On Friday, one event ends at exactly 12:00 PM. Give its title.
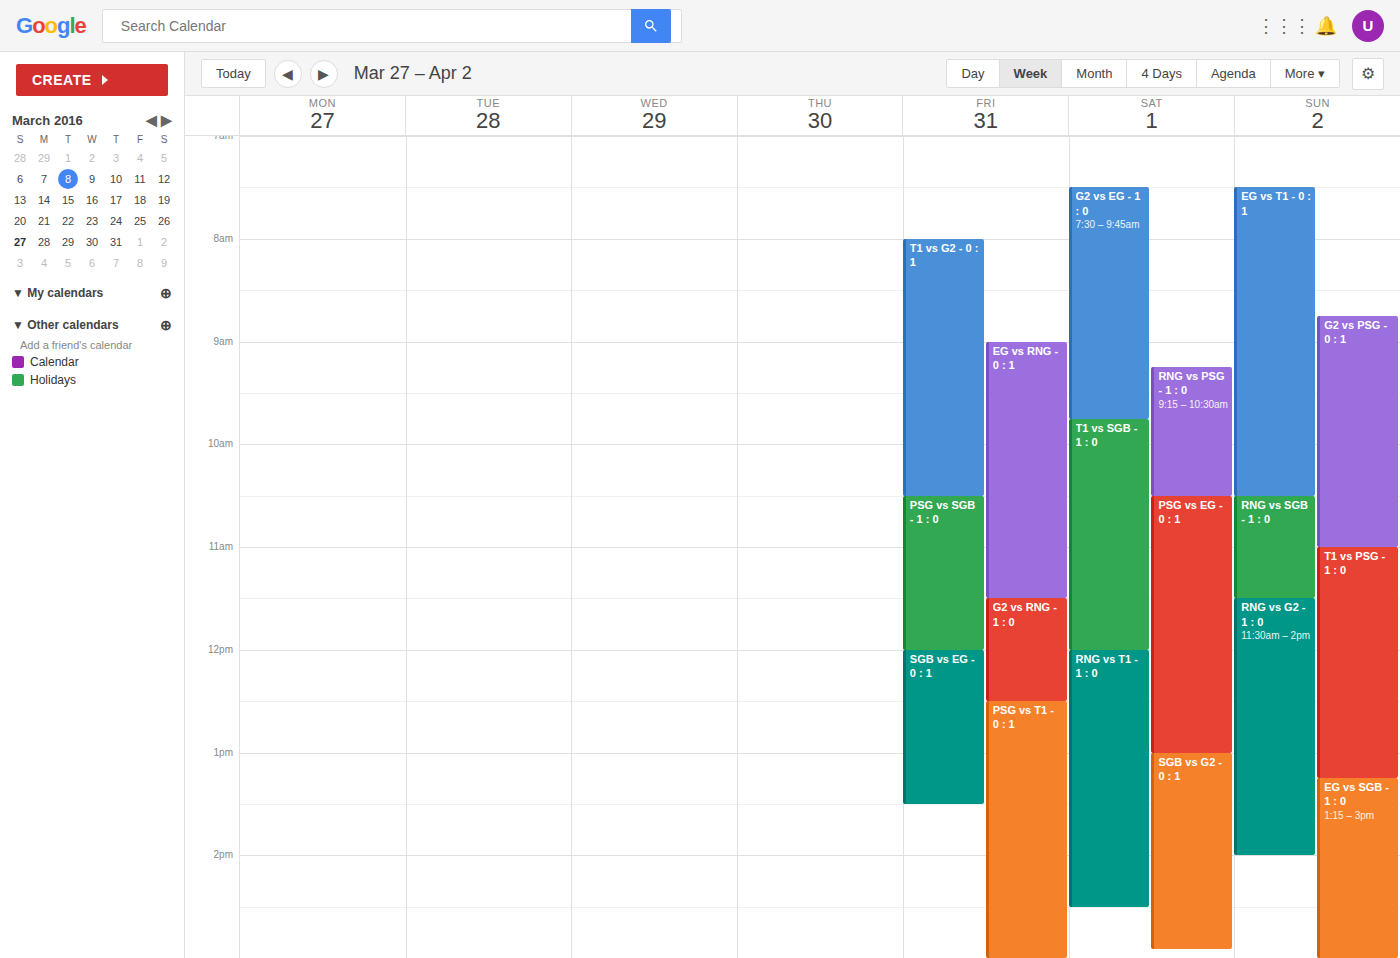
"PSG vs SGB - 1 : 0"